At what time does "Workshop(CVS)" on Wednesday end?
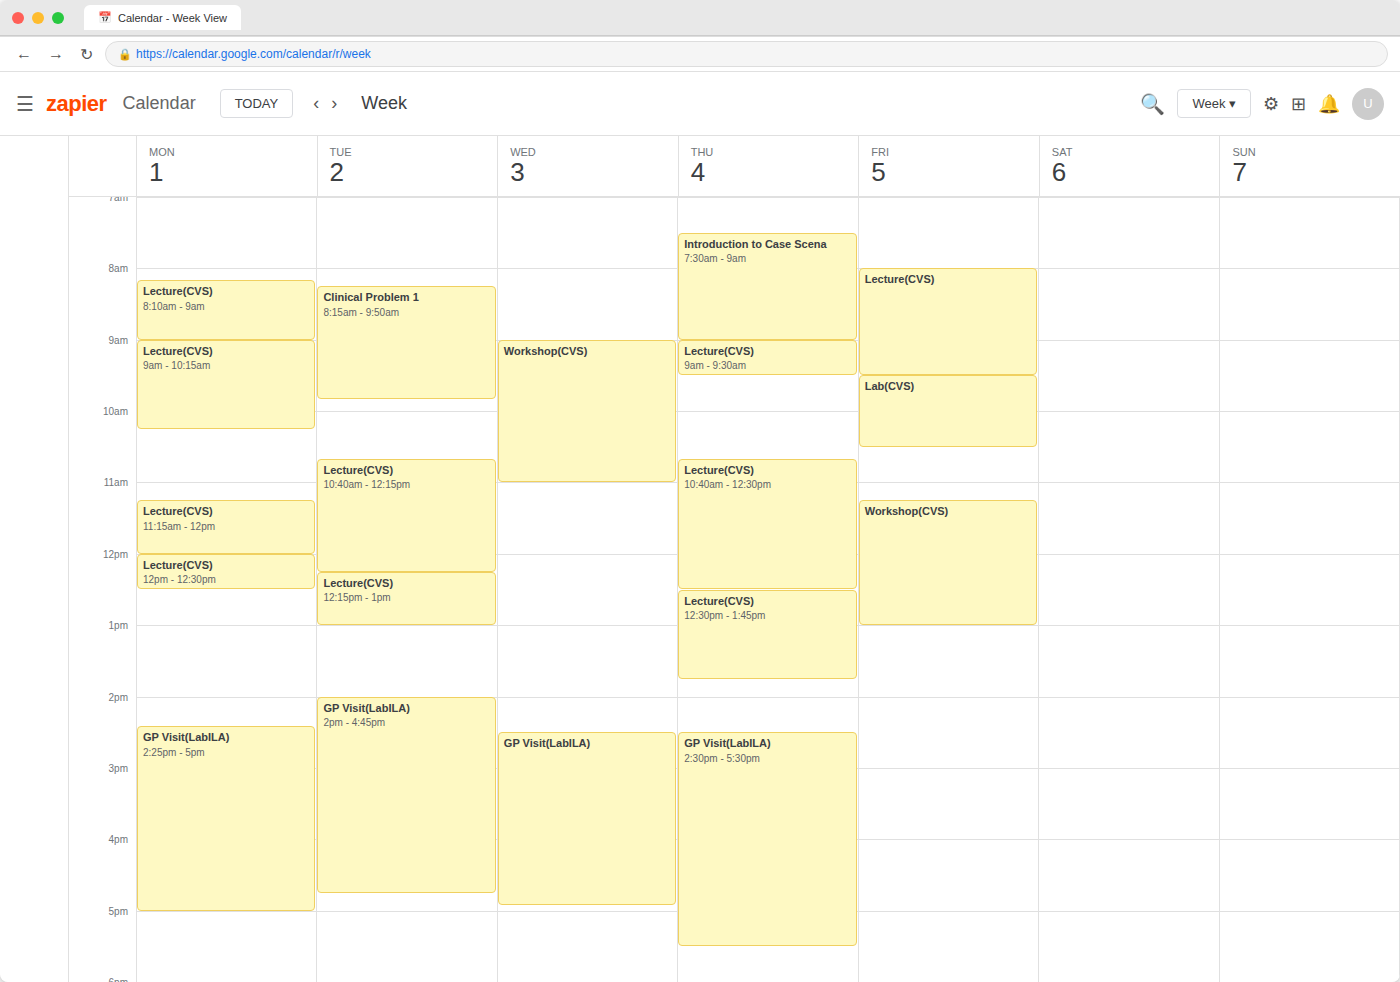
11:00 AM